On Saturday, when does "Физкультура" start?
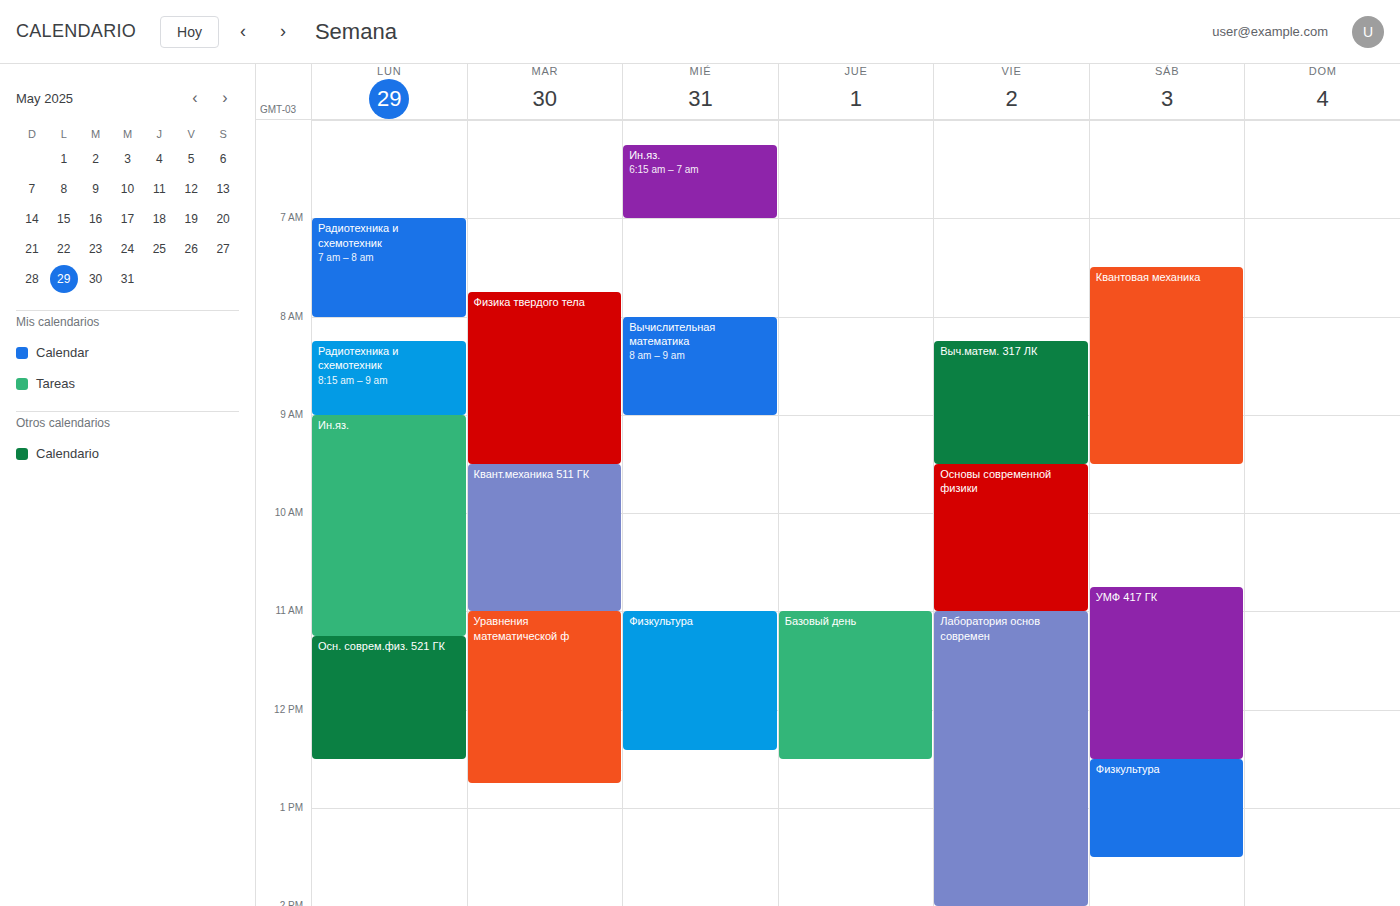
12:30 PM